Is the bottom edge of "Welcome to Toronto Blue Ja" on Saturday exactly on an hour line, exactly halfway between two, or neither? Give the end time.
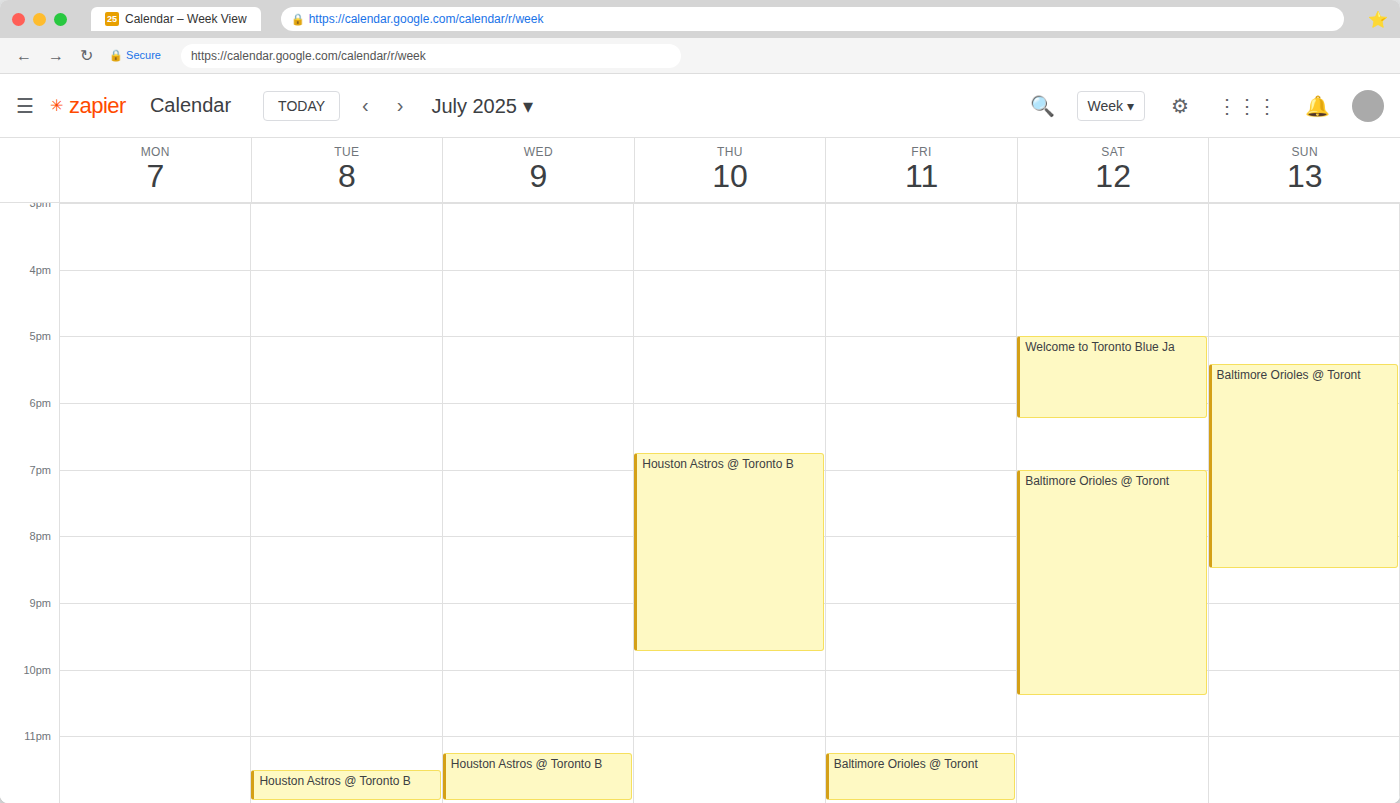
6:15 PM -- neither: a quarter of the way from the 6 PM line to the 7 PM line.